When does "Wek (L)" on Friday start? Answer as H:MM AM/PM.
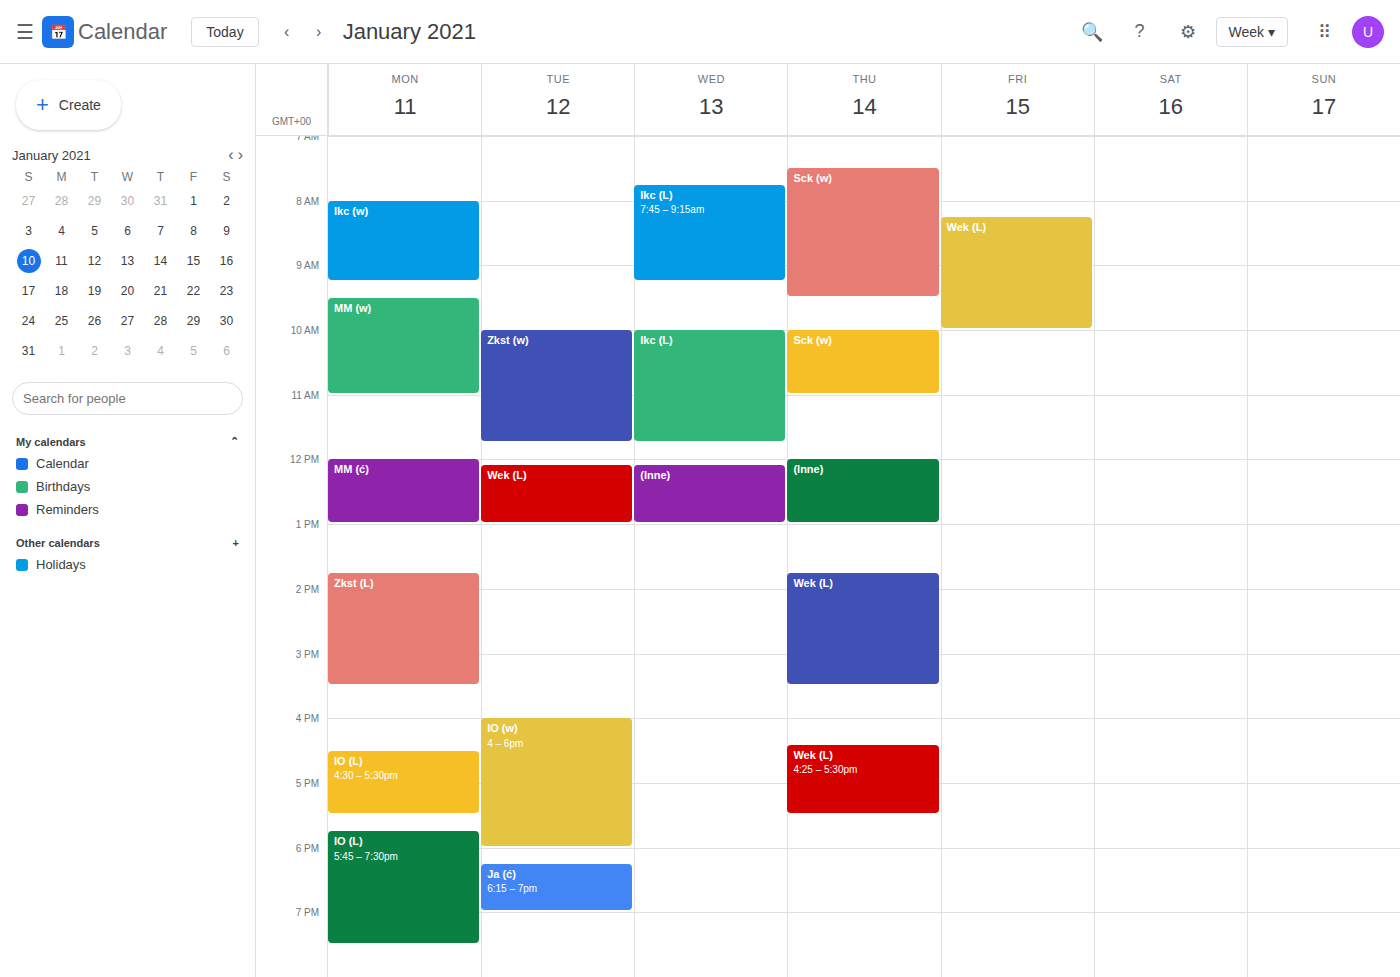
8:15 AM